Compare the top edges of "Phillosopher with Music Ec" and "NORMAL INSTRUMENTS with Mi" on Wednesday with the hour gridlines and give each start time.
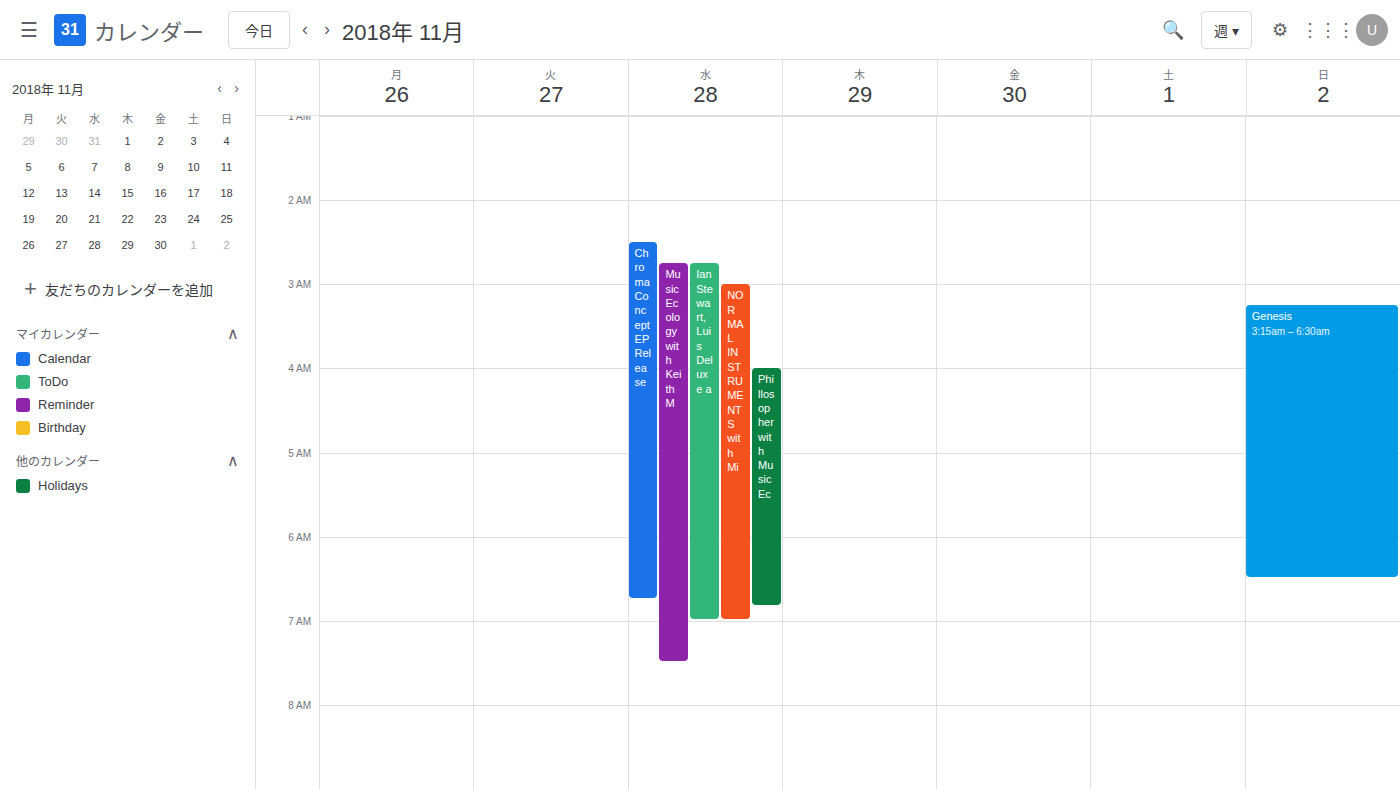
"Phillosopher with Music Ec": 4:00 AM, exactly on the 4 AM line. "NORMAL INSTRUMENTS with Mi": 3:00 AM, exactly on the 3 AM line.